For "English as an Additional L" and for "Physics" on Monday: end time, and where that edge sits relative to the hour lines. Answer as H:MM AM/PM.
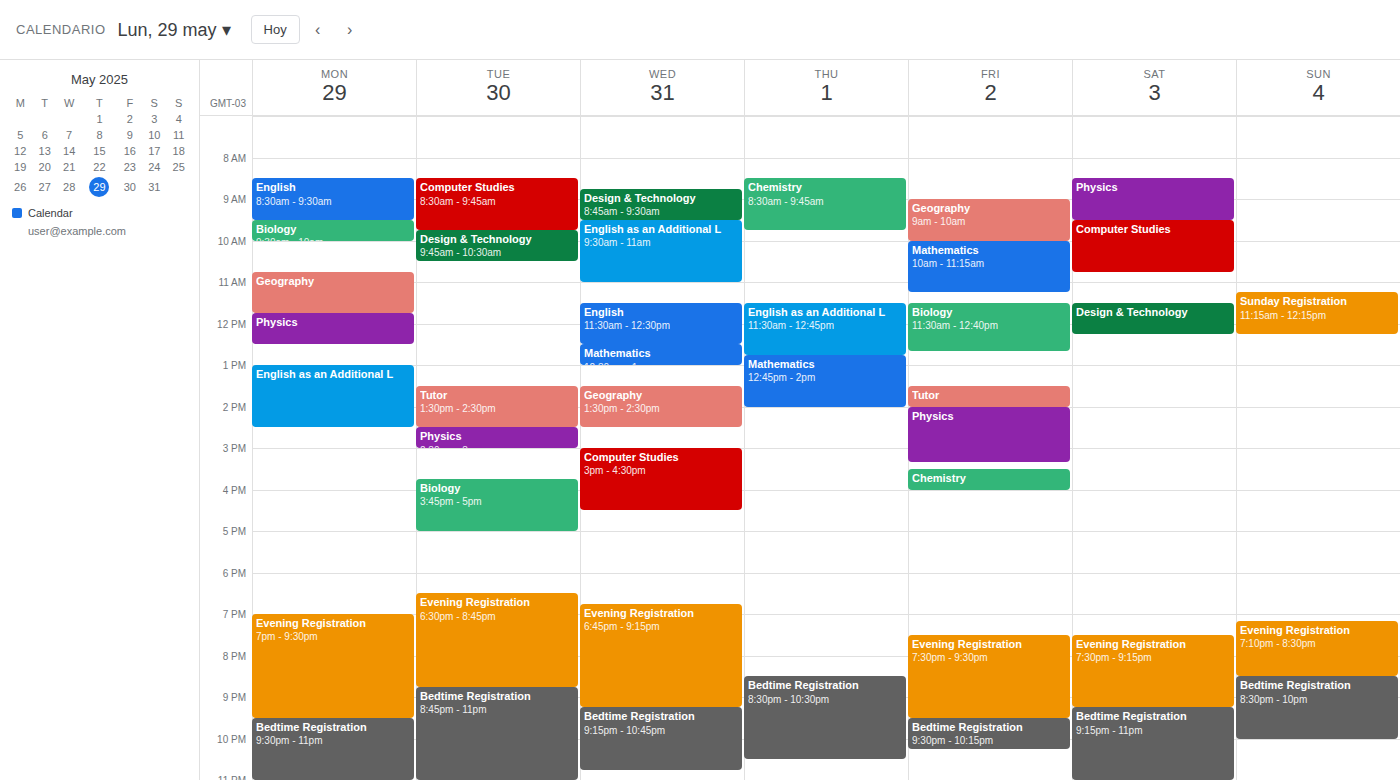
"English as an Additional L": 2:30 PM, halfway between the 2 PM and 3 PM lines. "Physics": 12:30 PM, halfway between the 12 PM and 1 PM lines.